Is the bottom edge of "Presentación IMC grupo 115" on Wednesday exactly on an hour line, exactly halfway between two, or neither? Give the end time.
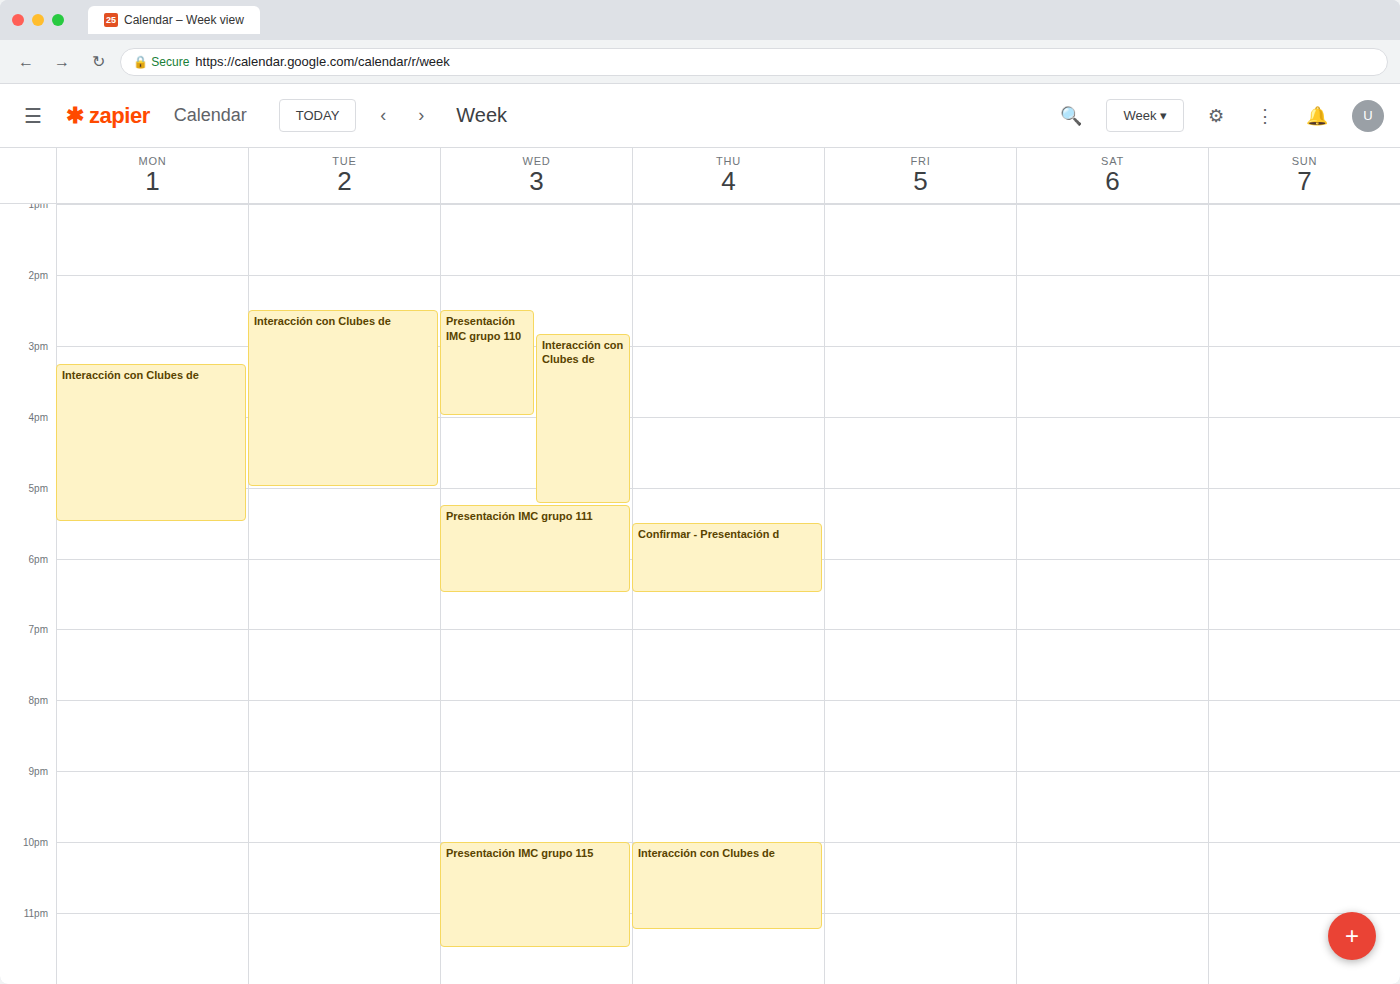
11:30 PM -- halfway between the 11 PM and 12 AM lines.